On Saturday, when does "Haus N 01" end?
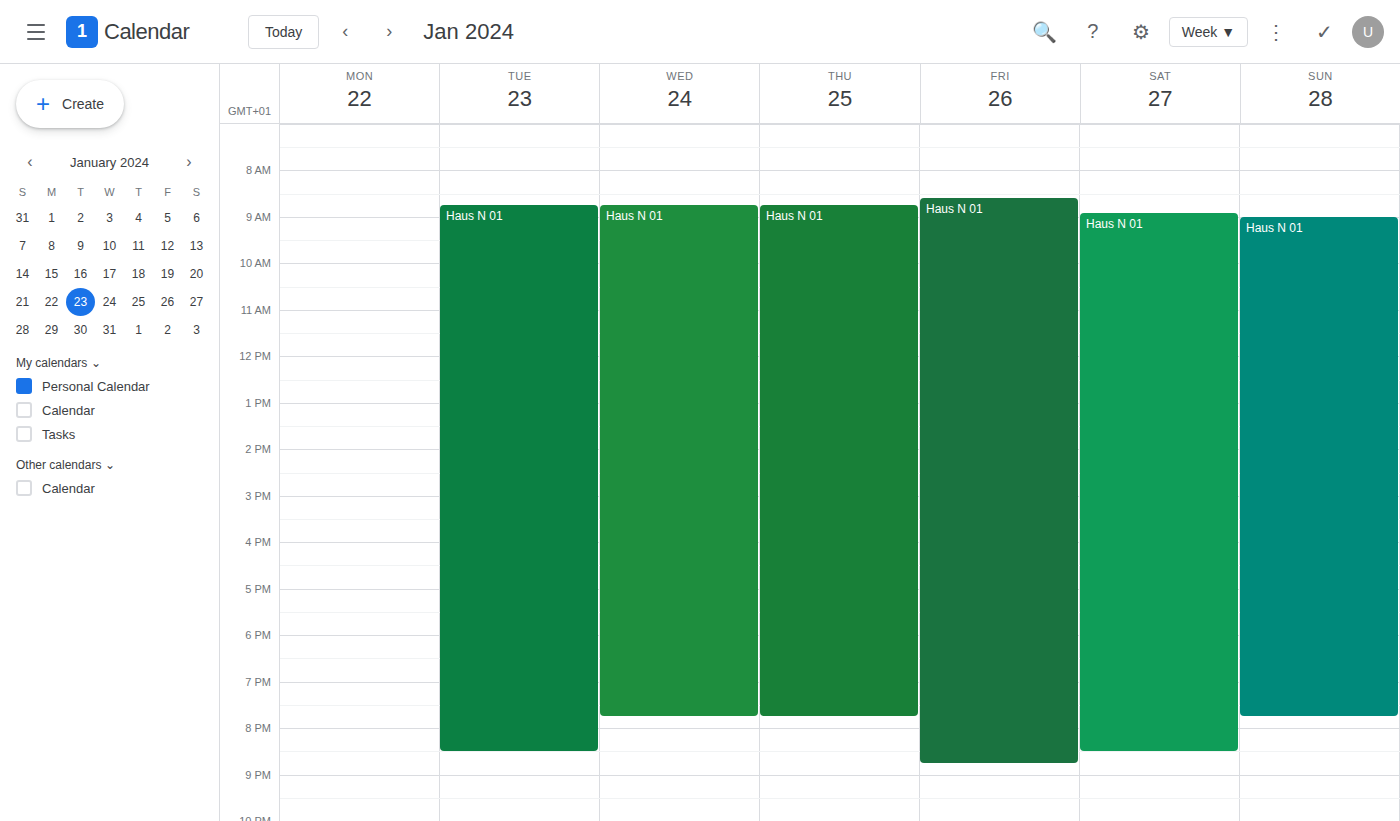
20:30